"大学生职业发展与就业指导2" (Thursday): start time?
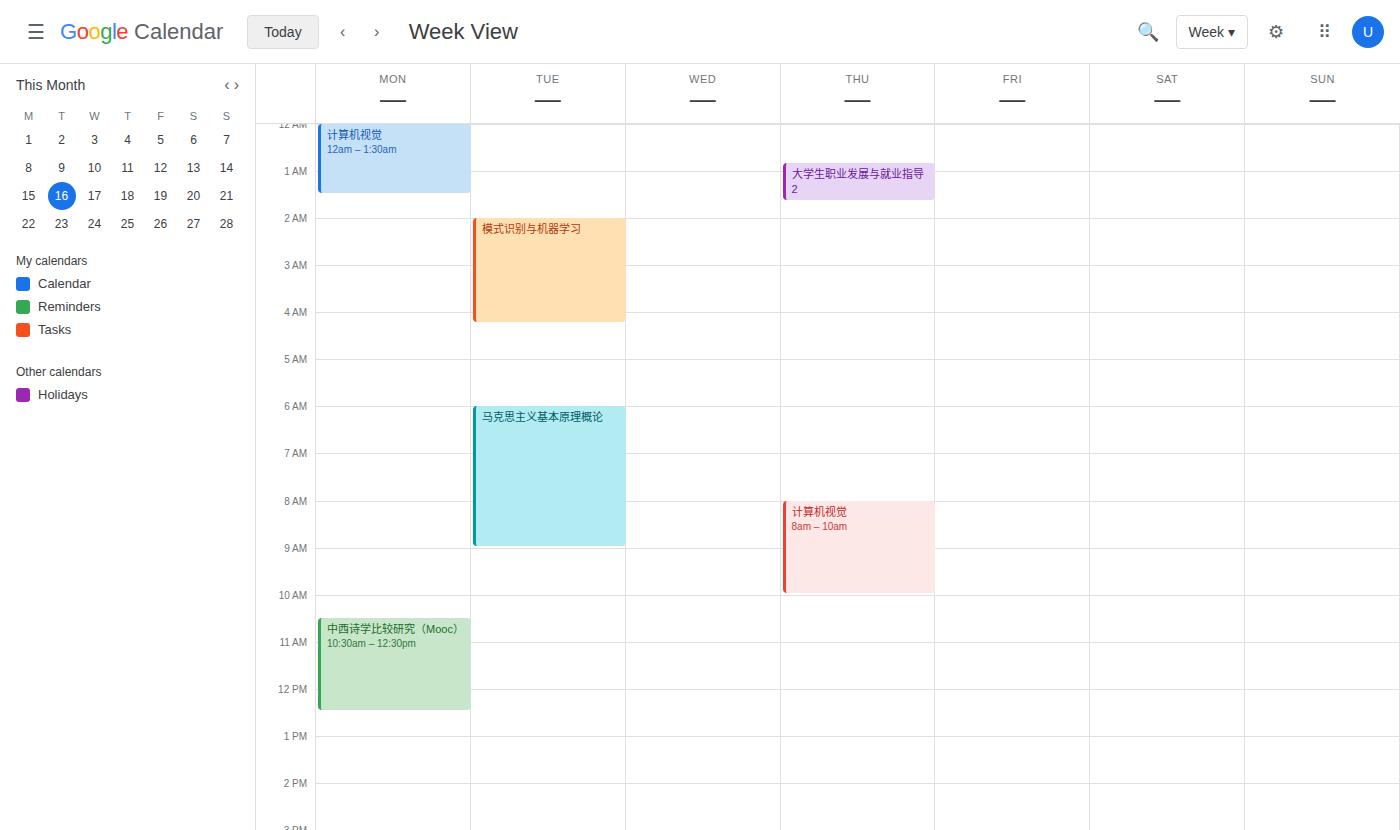
12:50 AM